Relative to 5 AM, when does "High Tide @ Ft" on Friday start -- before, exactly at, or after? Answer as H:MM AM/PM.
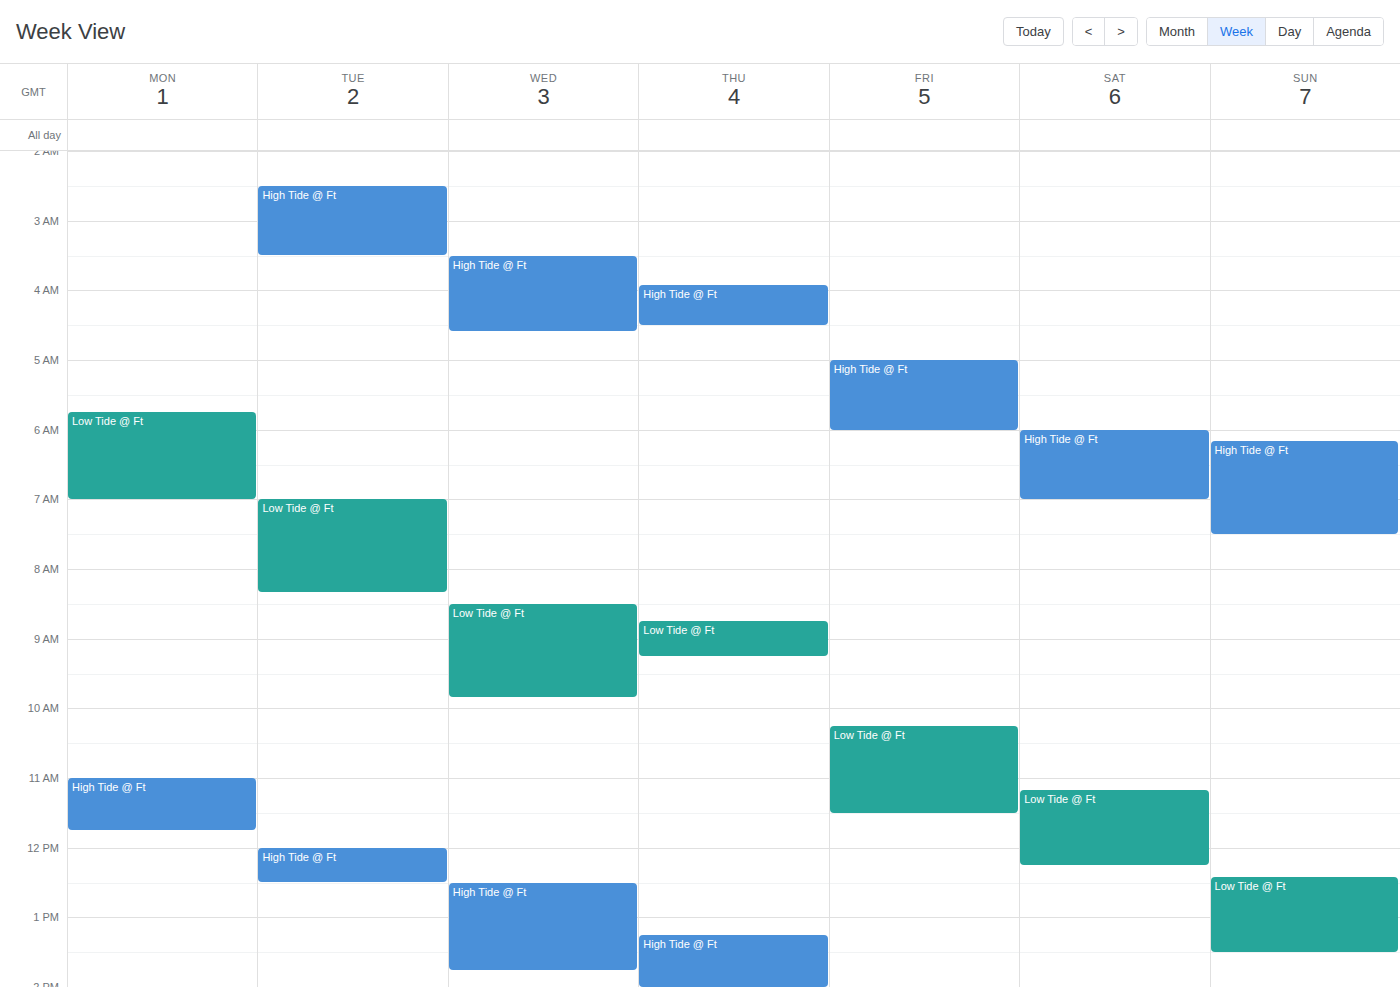
5:00 AM -- exactly at 5 AM, on the 5 AM line.